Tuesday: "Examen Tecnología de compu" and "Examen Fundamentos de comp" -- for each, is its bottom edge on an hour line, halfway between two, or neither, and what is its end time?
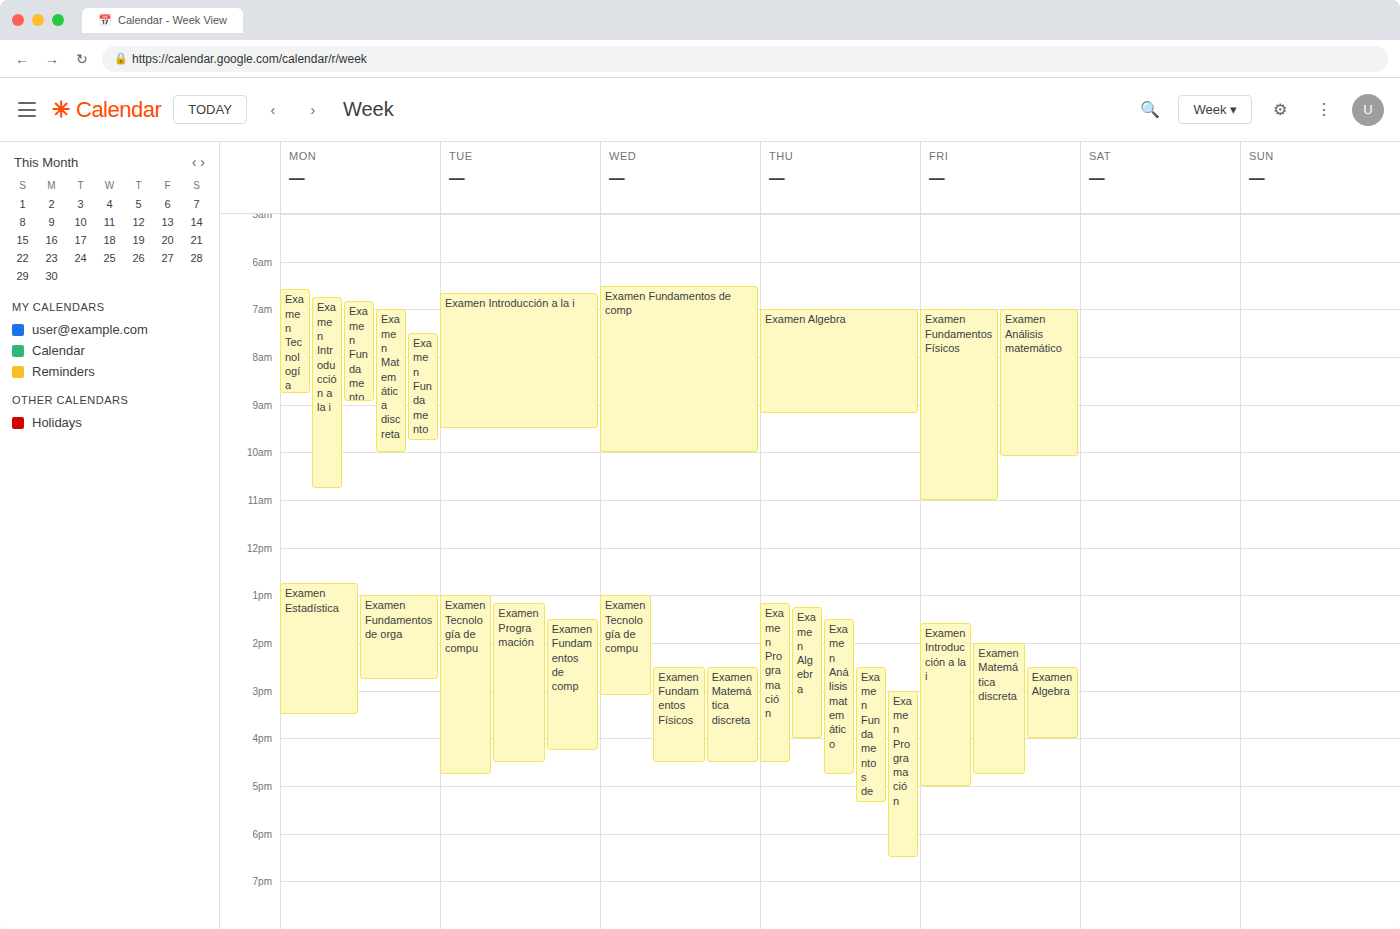
"Examen Tecnología de compu": 4:45 PM, neither: three quarters of the way from the 4 PM line to the 5 PM line. "Examen Fundamentos de comp": 4:15 PM, neither: a quarter of the way from the 4 PM line to the 5 PM line.